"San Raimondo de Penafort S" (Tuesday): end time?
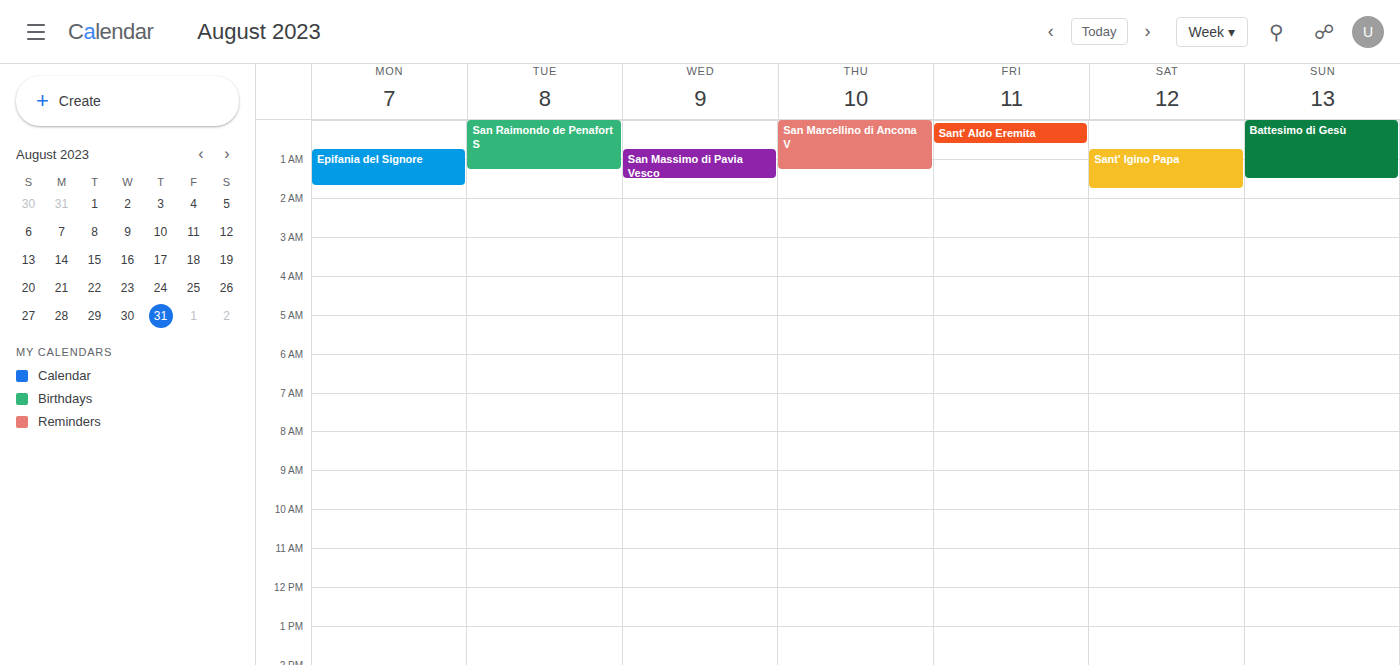
1:15 AM